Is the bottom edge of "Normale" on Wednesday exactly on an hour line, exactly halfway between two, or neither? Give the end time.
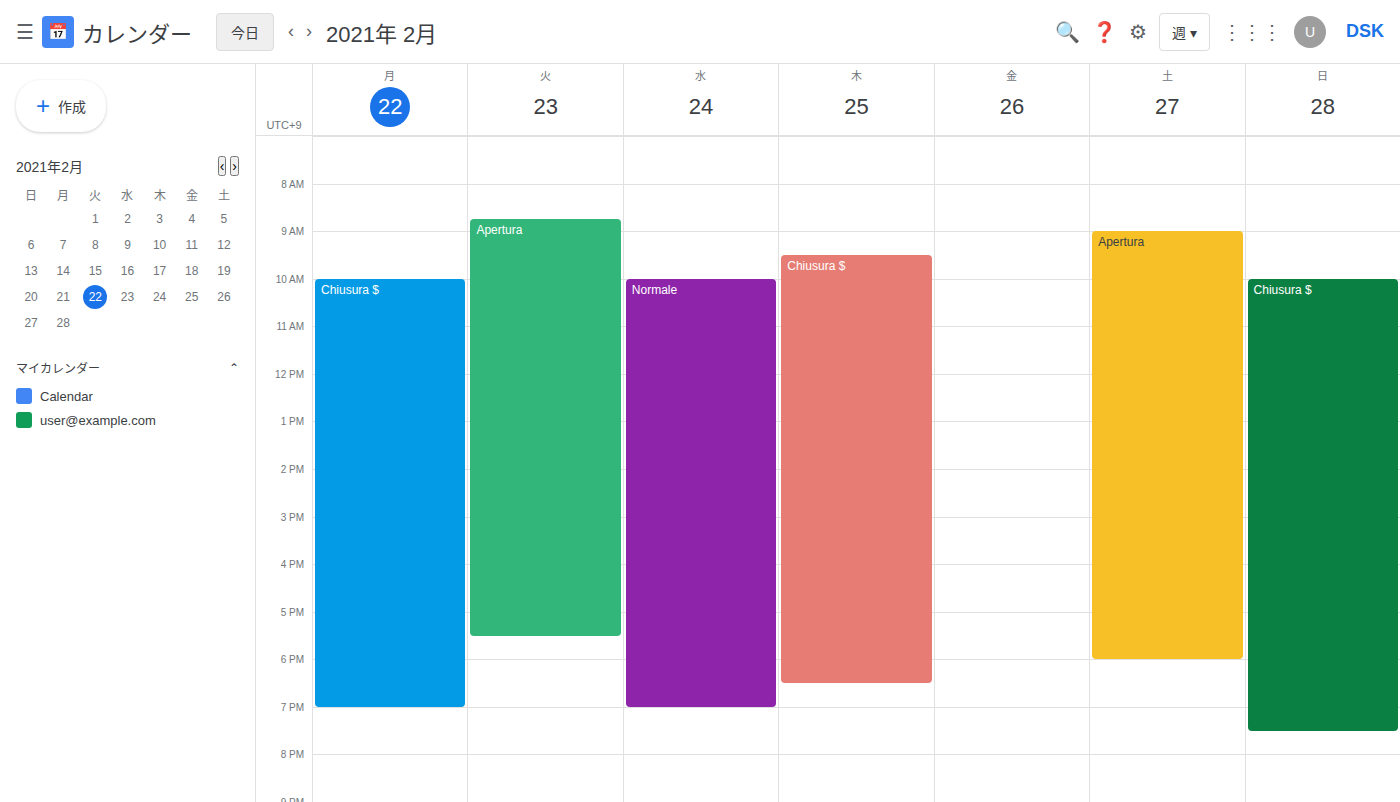
7:00 PM -- exactly on the 7 PM line.